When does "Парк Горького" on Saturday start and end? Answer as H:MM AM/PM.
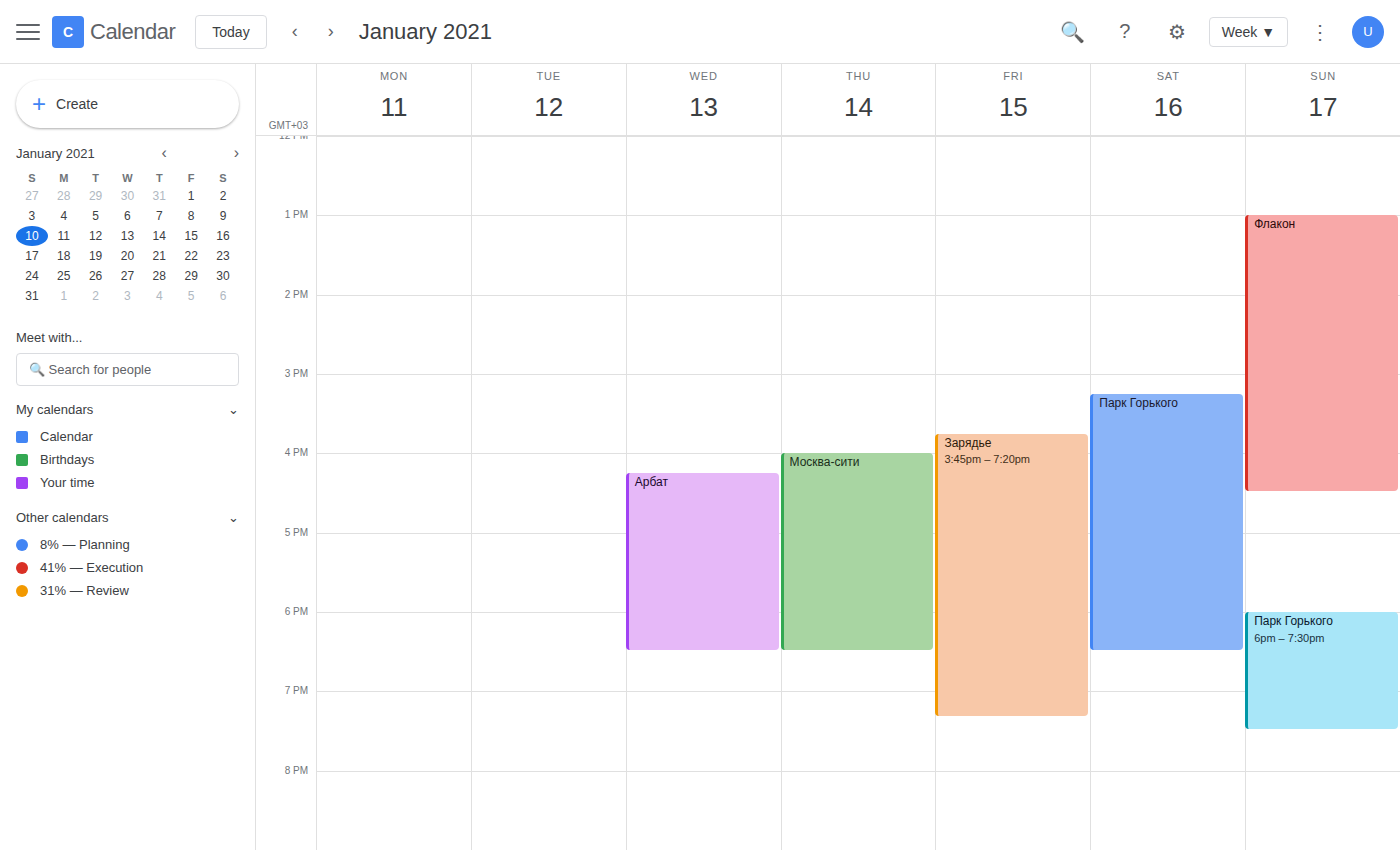
3:15 PM to 6:30 PM